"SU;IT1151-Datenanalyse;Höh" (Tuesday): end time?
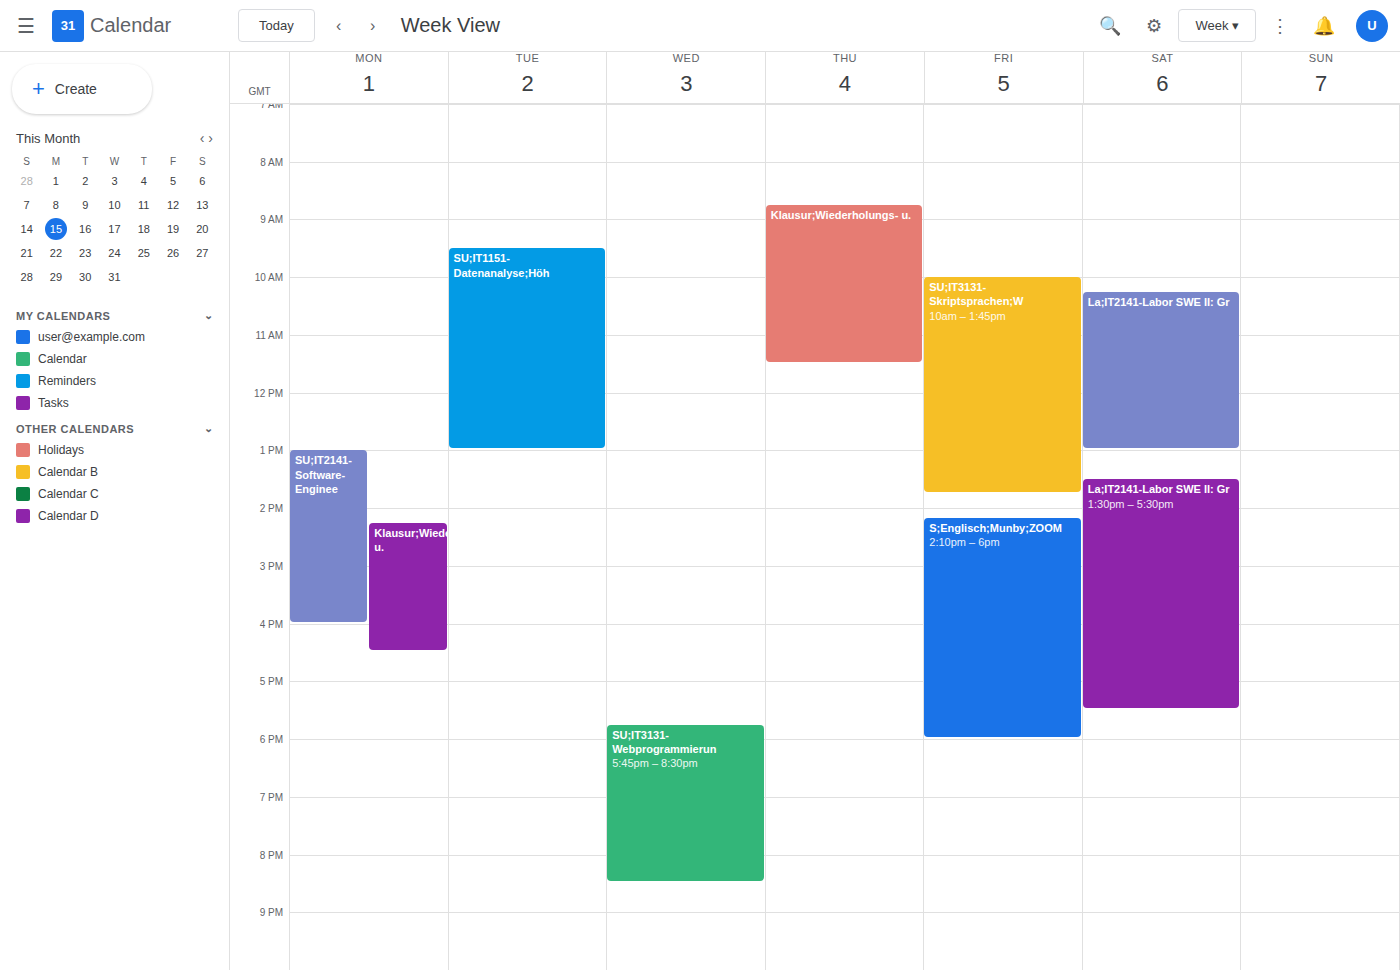
1:00 PM